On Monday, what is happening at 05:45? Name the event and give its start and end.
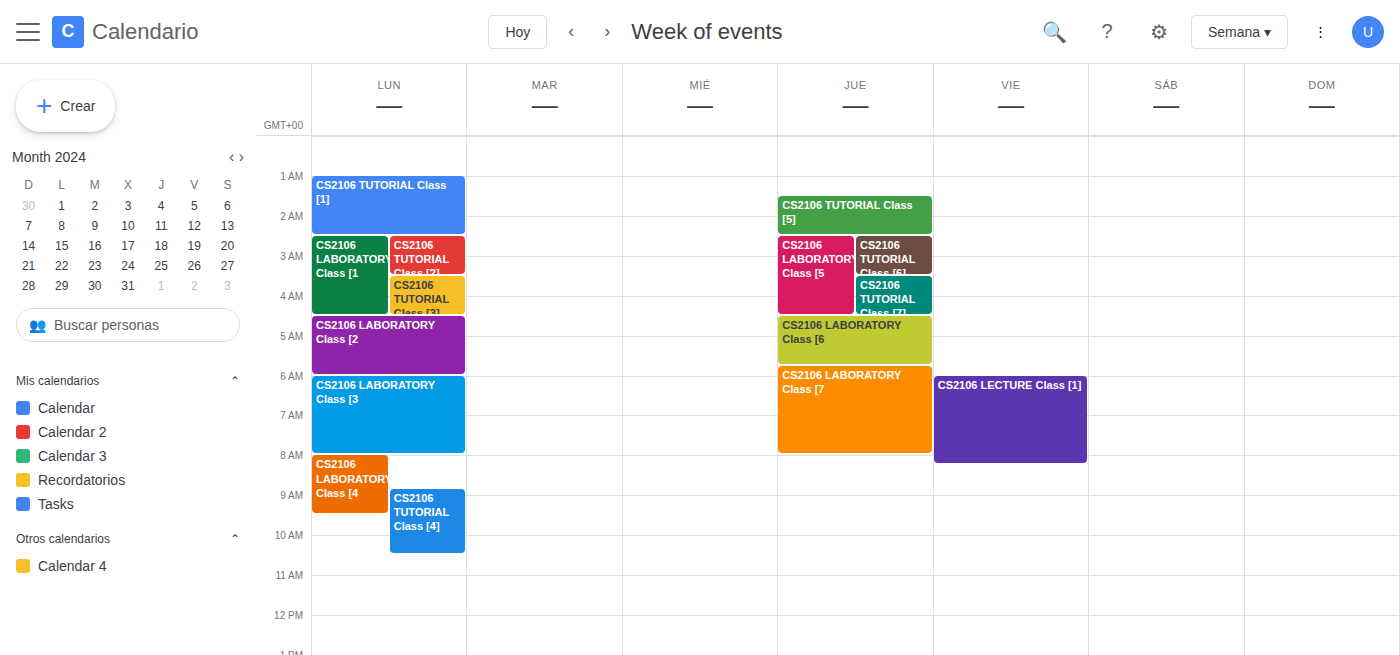
"CS2106 LABORATORY Class [2", 04:30 to 06:00